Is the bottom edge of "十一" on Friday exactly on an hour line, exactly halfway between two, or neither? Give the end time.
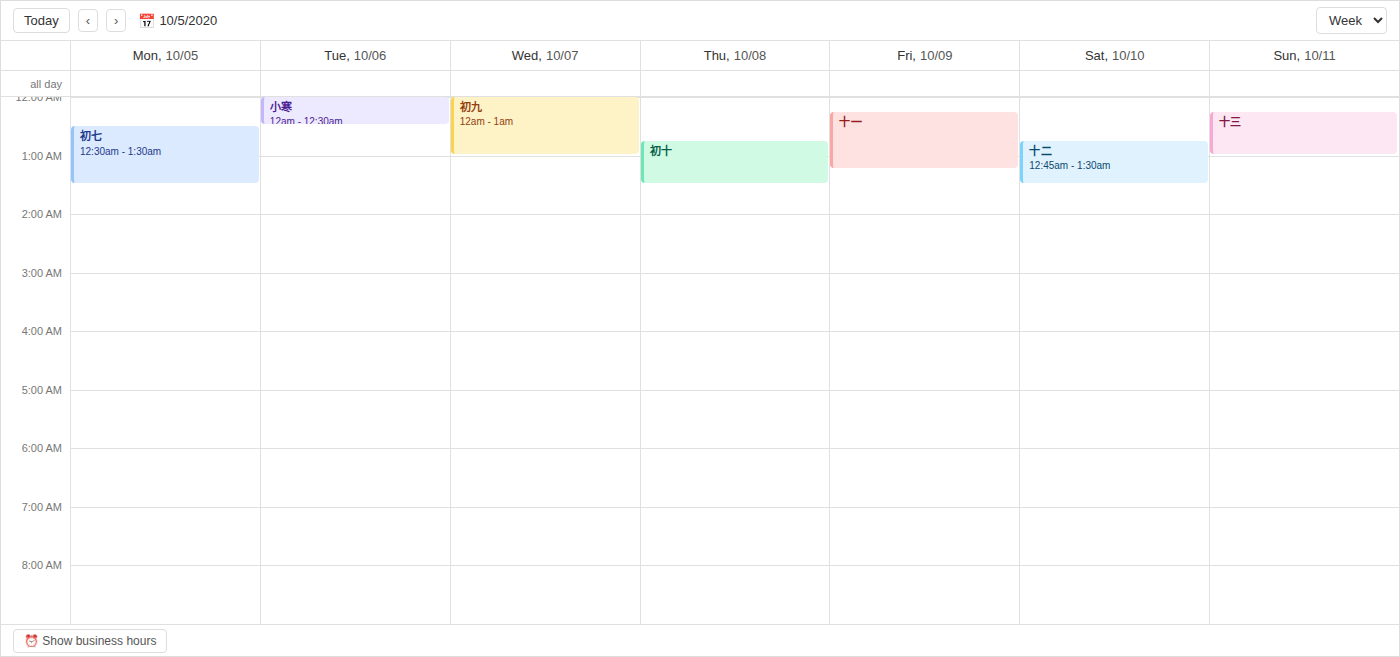
1:15 AM -- neither: a quarter of the way from the 1 AM line to the 2 AM line.